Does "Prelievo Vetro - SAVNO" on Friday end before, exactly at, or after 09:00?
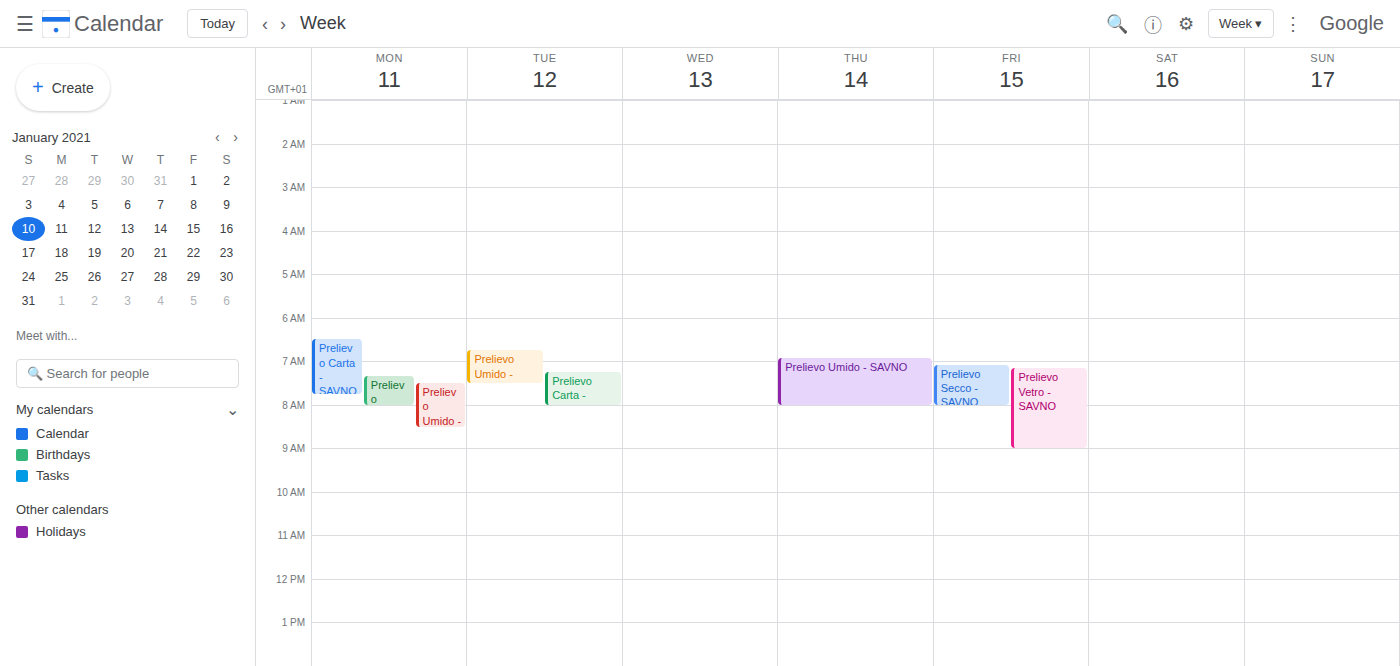
09:00 -- exactly at 09:00, on the 09:00 line.